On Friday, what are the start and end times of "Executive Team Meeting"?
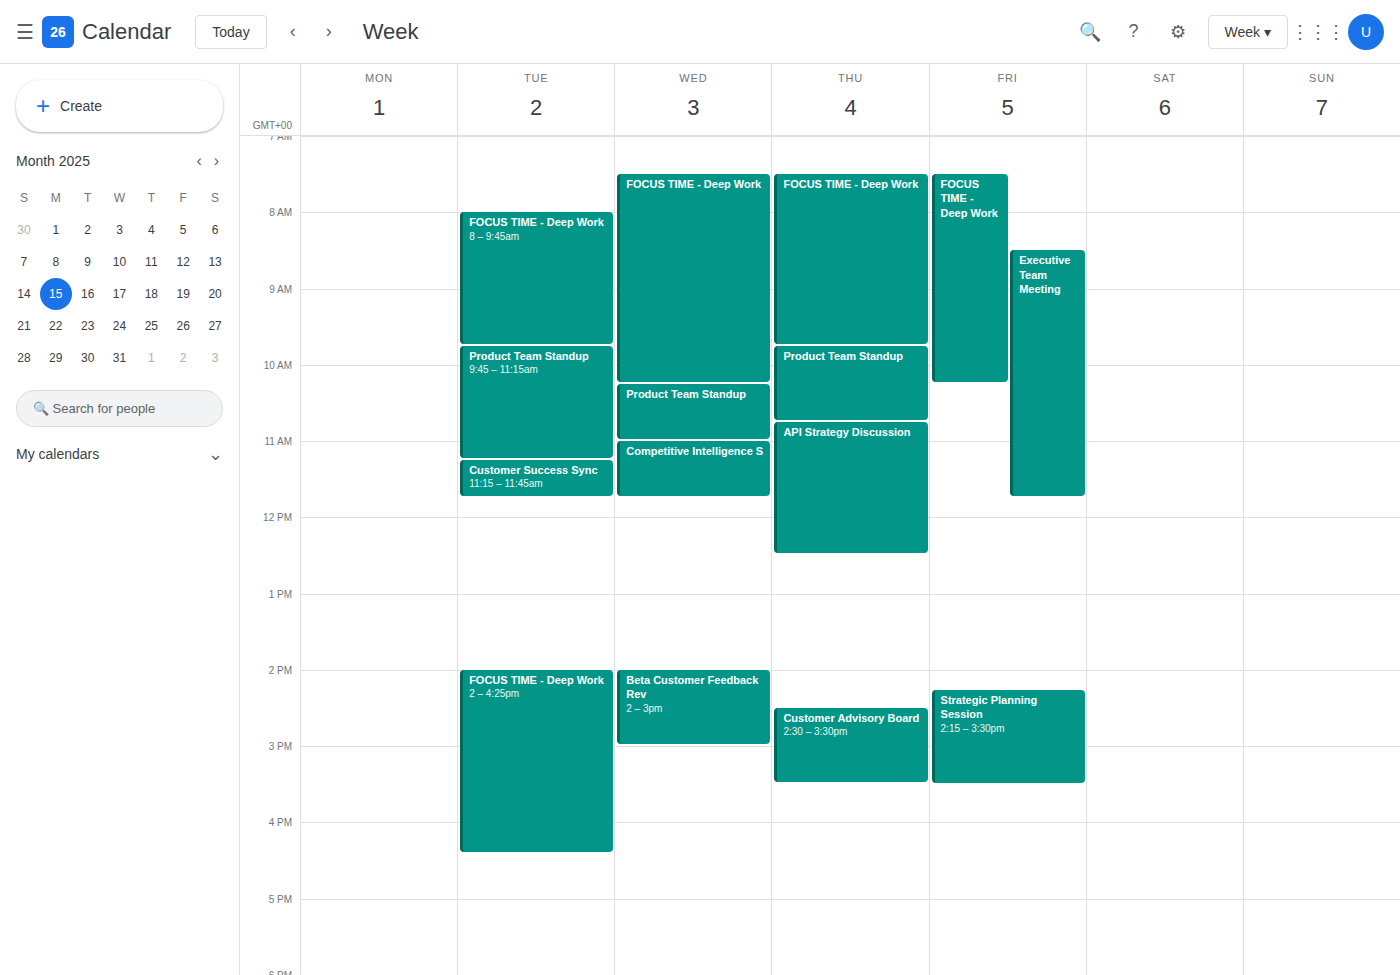
08:30 to 11:45